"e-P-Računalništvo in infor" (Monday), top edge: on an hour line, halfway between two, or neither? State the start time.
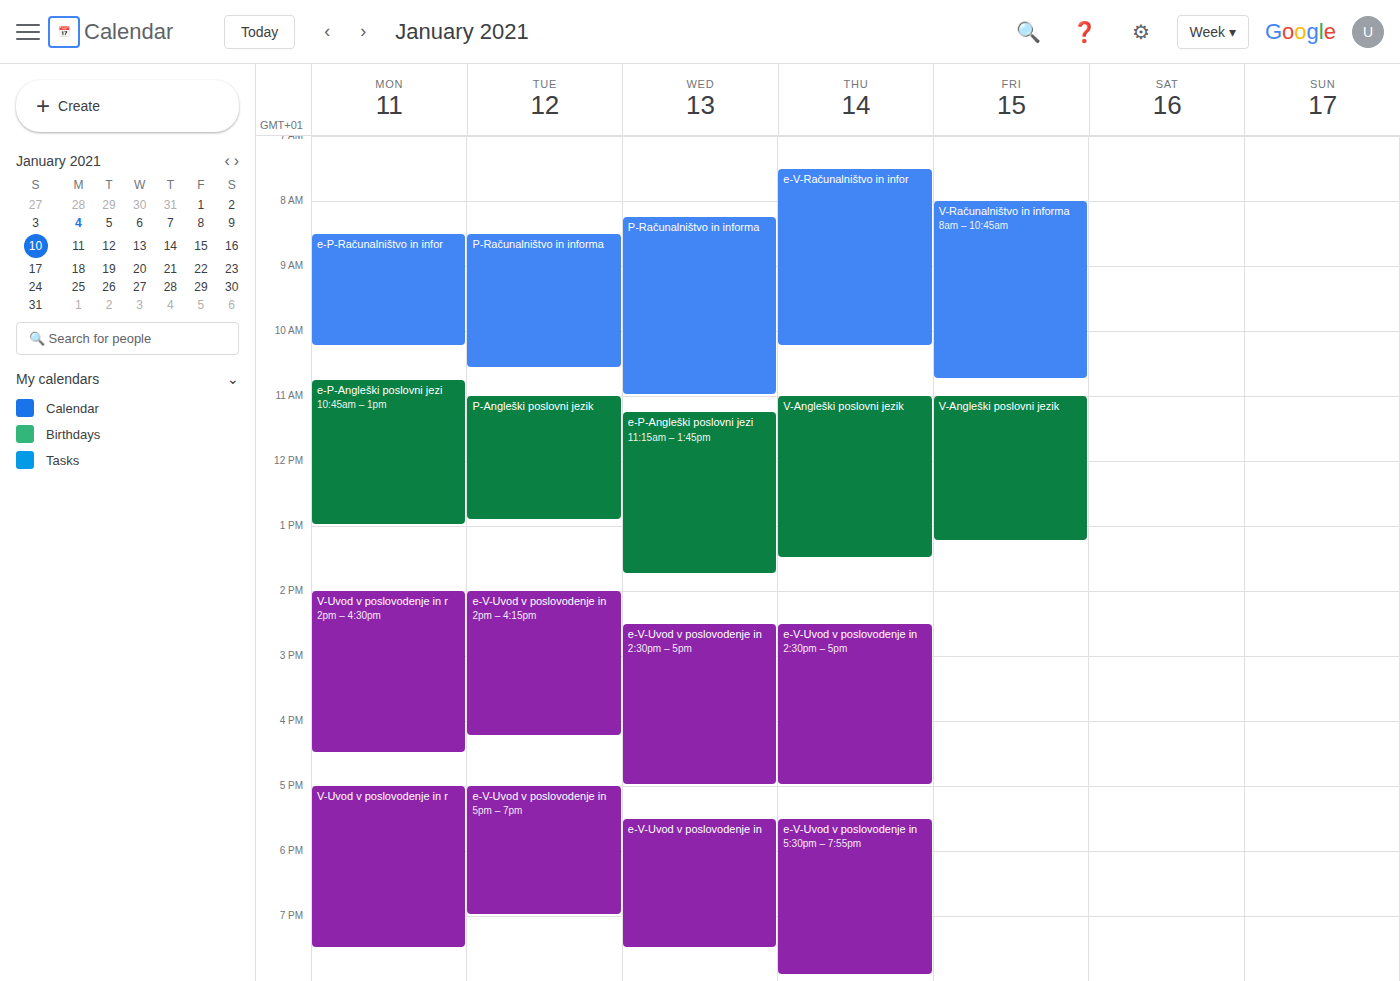
8:30 AM -- halfway between the 8 AM and 9 AM lines.